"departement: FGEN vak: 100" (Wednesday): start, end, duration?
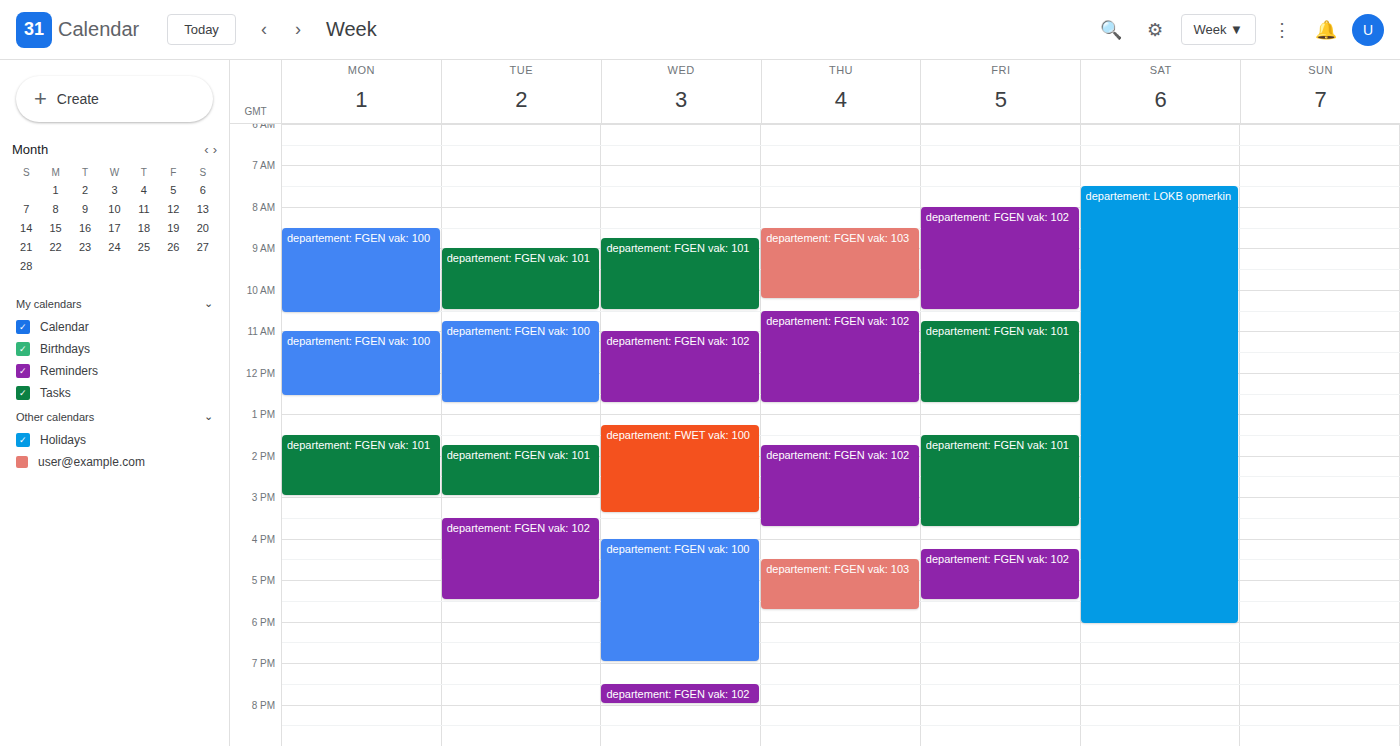
4:00 PM to 7:00 PM, 3 hours